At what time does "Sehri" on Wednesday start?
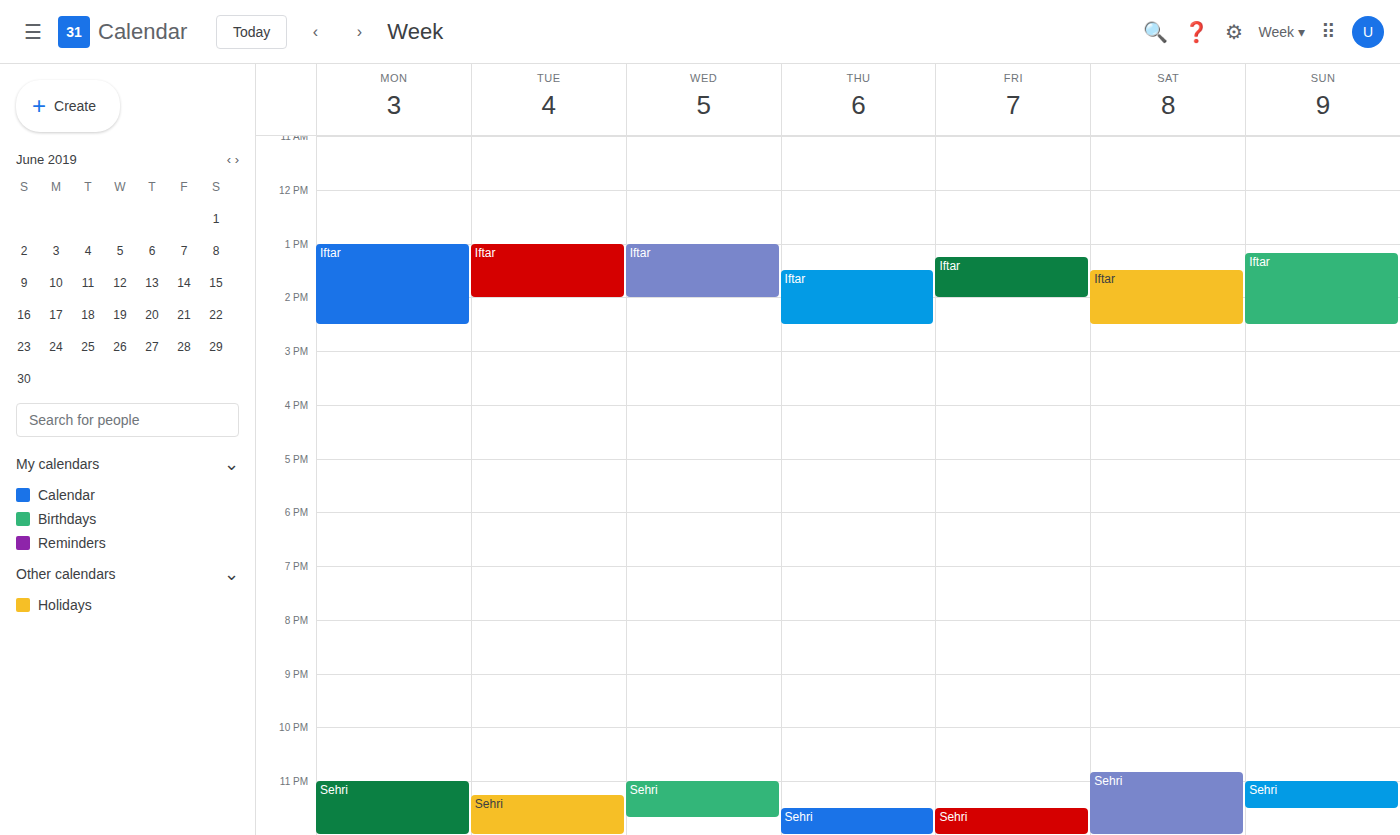
23:00